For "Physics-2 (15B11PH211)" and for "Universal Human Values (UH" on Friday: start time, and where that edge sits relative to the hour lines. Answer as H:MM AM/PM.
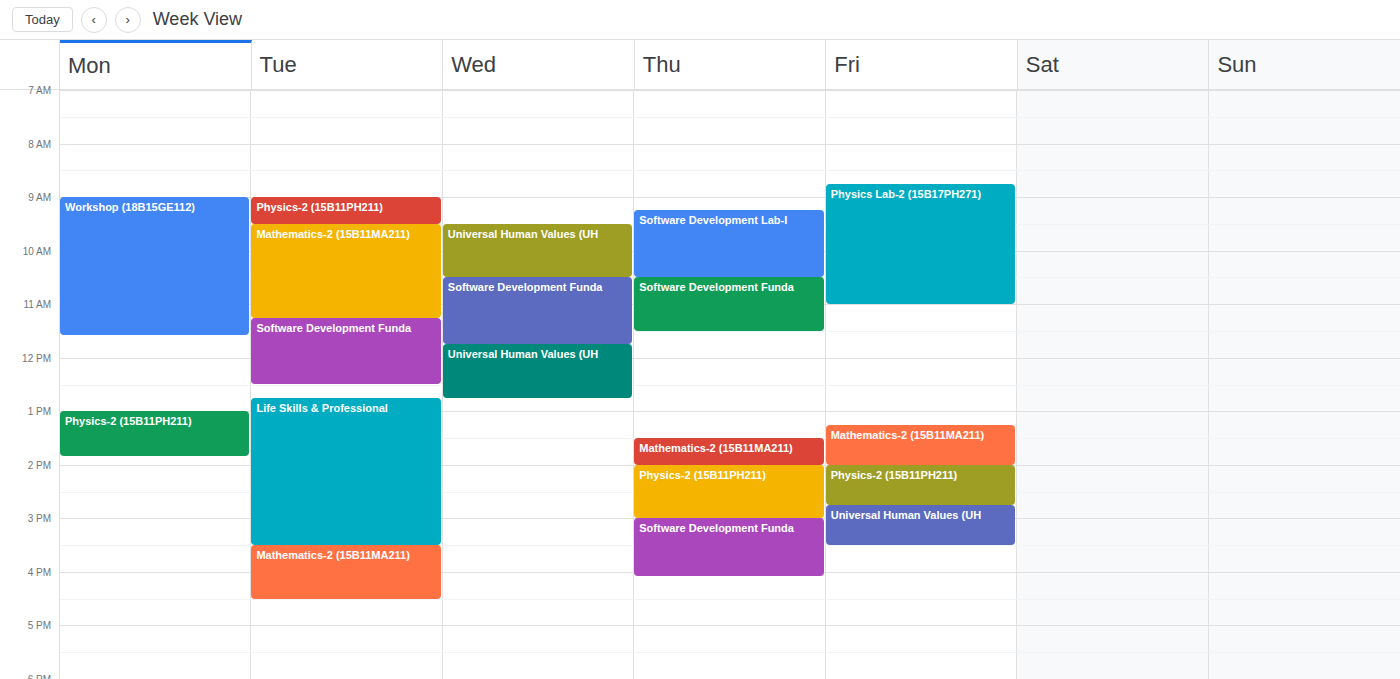
"Physics-2 (15B11PH211)": 2:00 PM, exactly on the 2 PM line. "Universal Human Values (UH": 2:45 PM, neither: three quarters of the way from the 2 PM line to the 3 PM line.